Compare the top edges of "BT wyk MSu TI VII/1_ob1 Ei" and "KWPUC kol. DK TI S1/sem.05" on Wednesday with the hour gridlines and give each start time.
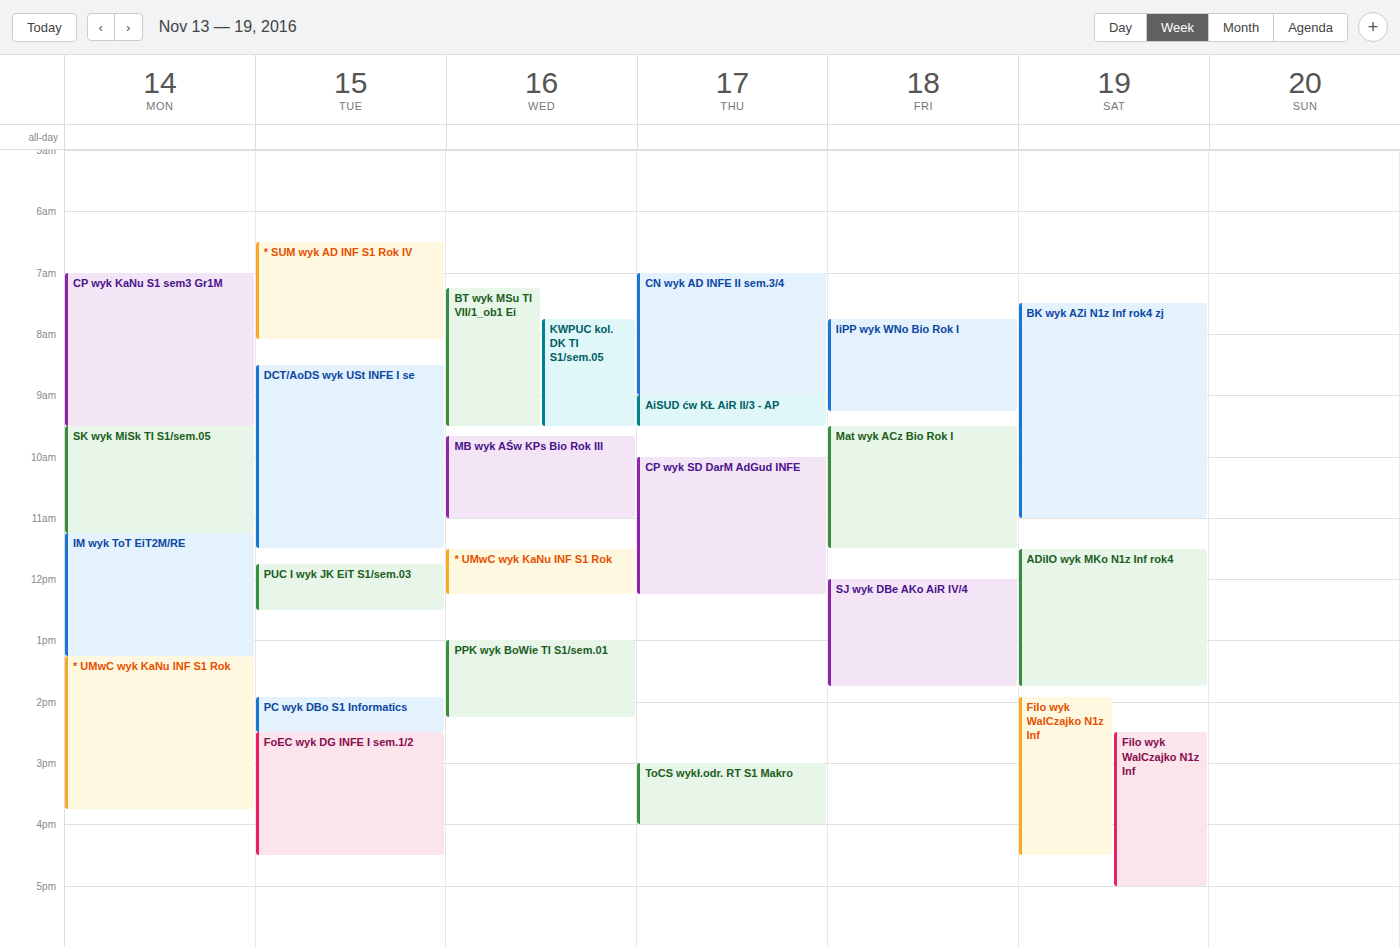
"BT wyk MSu TI VII/1_ob1 Ei": 7:15 AM, neither: a quarter of the way from the 7 AM line to the 8 AM line. "KWPUC kol. DK TI S1/sem.05": 7:45 AM, neither: three quarters of the way from the 7 AM line to the 8 AM line.